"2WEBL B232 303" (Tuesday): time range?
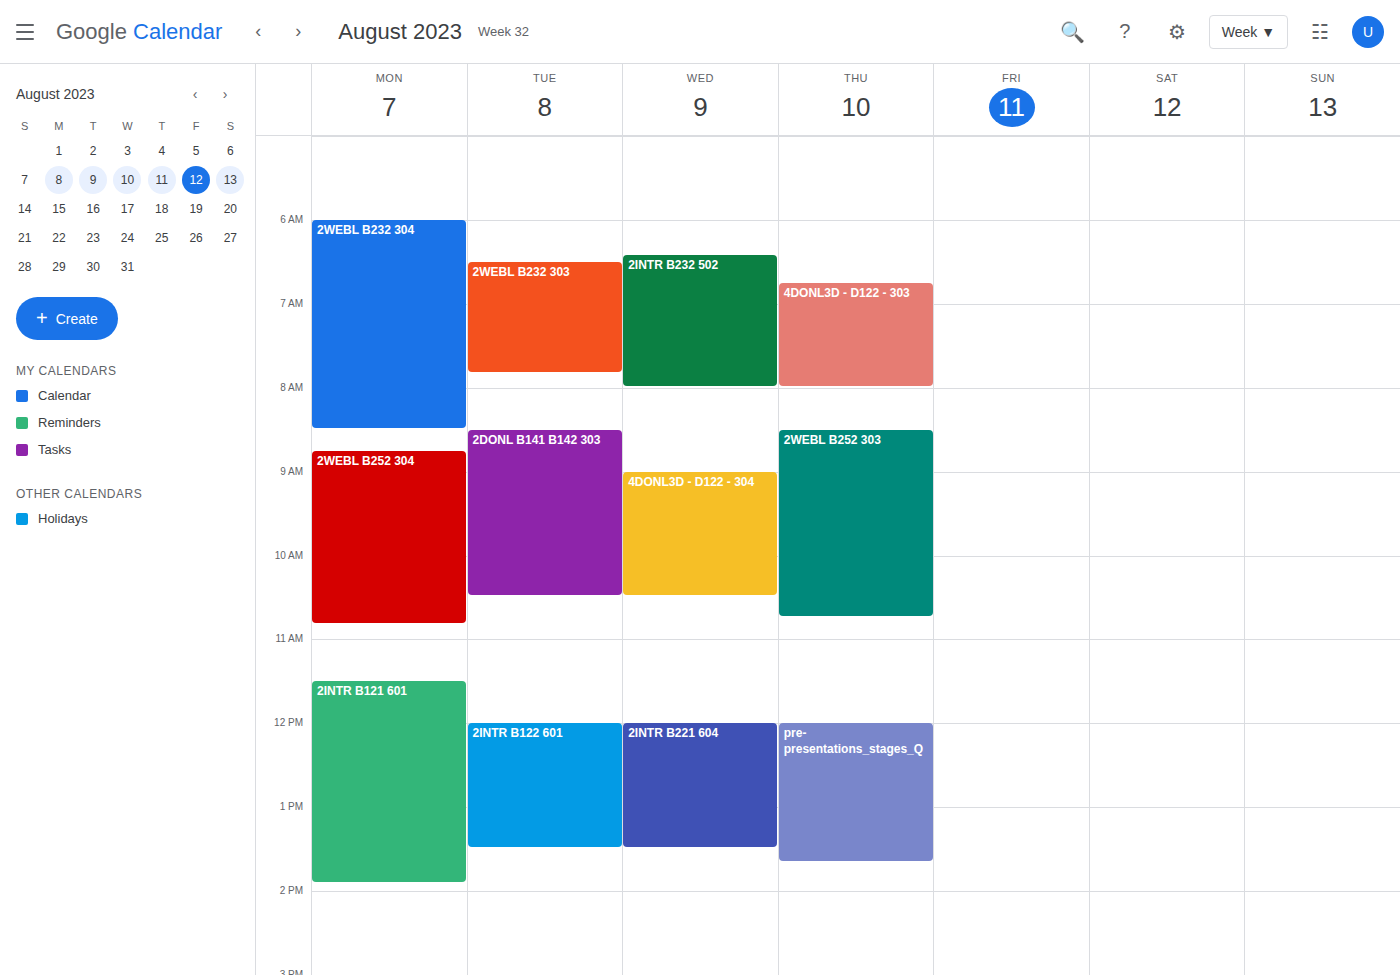
6:30 AM to 7:50 AM